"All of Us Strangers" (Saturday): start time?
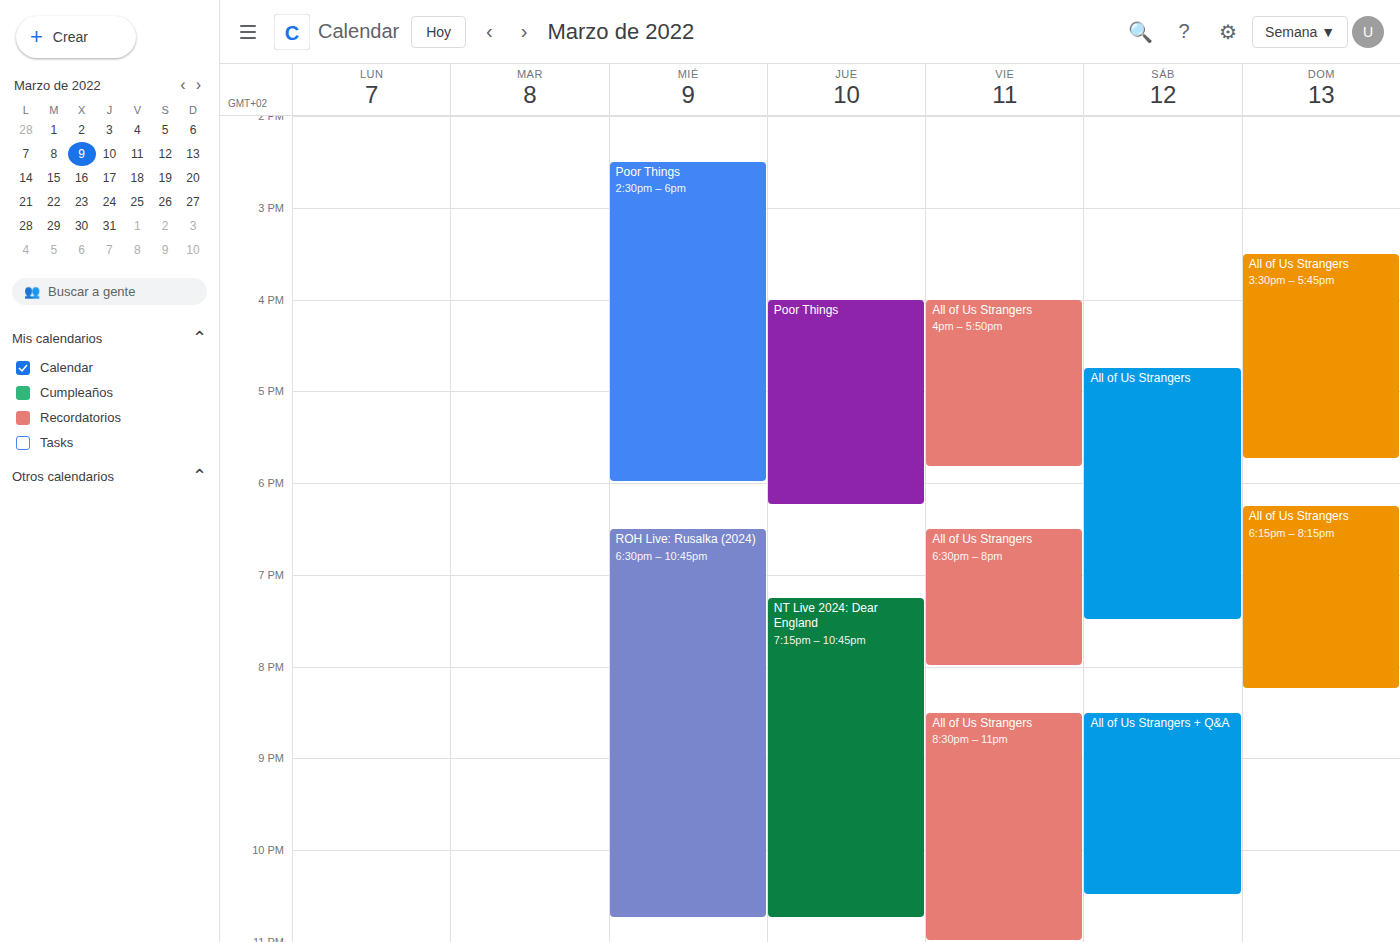
4:45 PM